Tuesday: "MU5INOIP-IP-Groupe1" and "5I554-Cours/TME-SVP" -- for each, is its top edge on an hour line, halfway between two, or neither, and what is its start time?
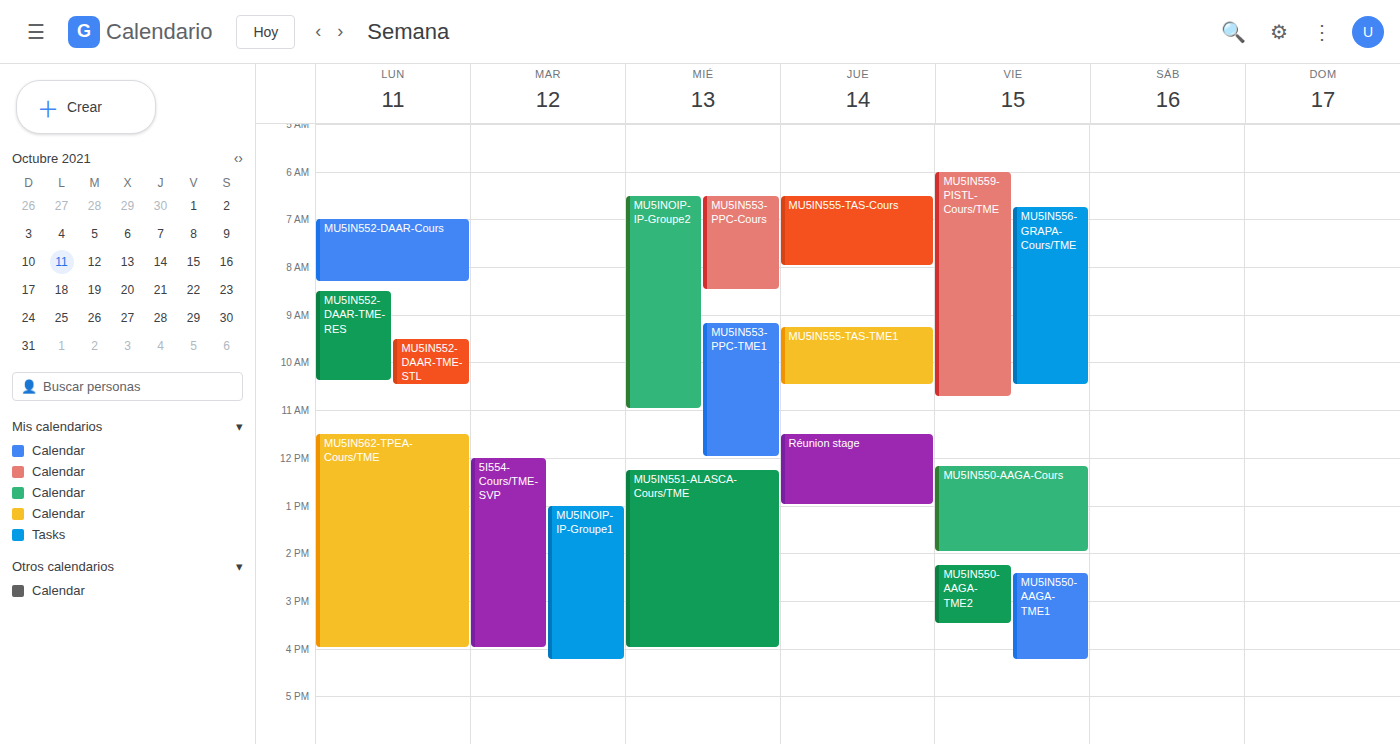
"MU5INOIP-IP-Groupe1": 1:00 PM, exactly on the 1 PM line. "5I554-Cours/TME-SVP": 12:00 PM, exactly on the 12 PM line.